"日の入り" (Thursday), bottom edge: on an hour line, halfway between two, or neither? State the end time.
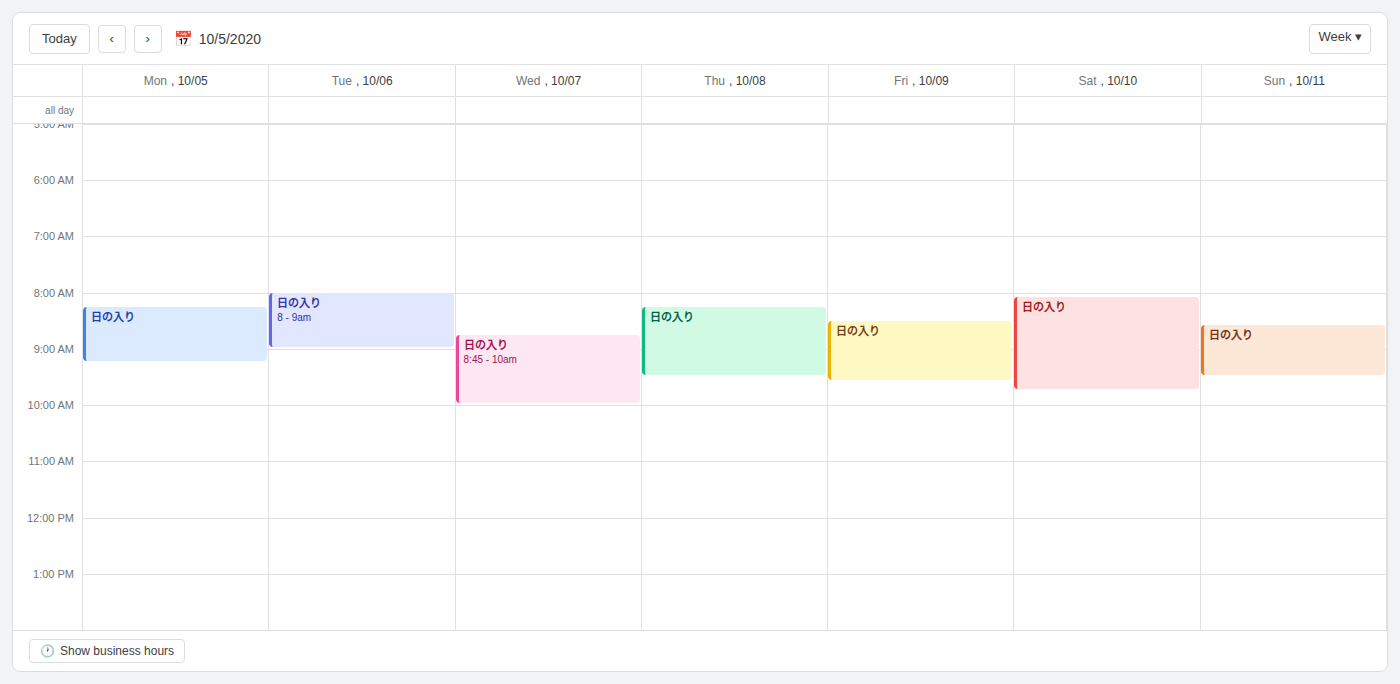
9:30 AM -- halfway between the 9 AM and 10 AM lines.